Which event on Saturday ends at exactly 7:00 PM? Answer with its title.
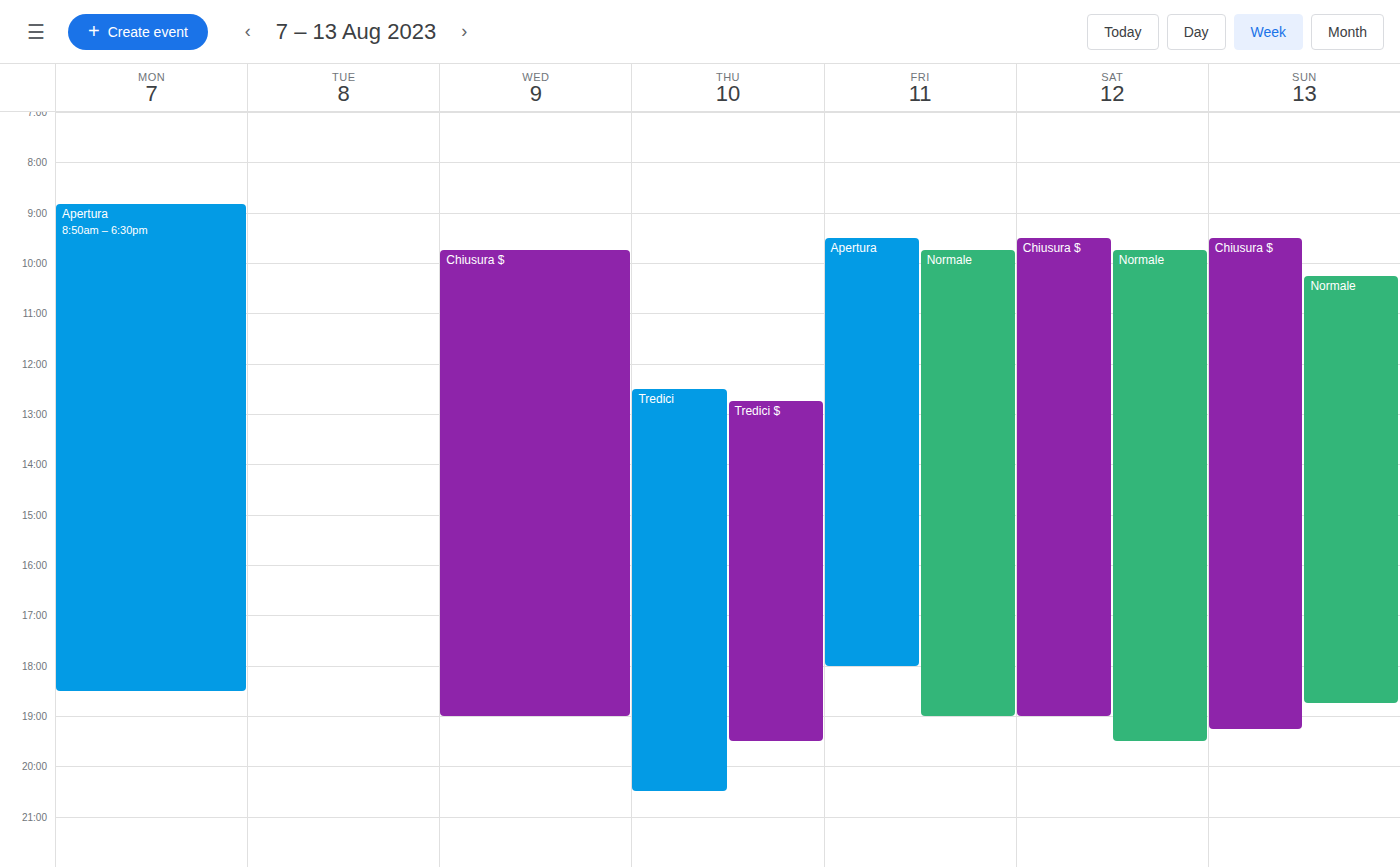
"Chiusura $"